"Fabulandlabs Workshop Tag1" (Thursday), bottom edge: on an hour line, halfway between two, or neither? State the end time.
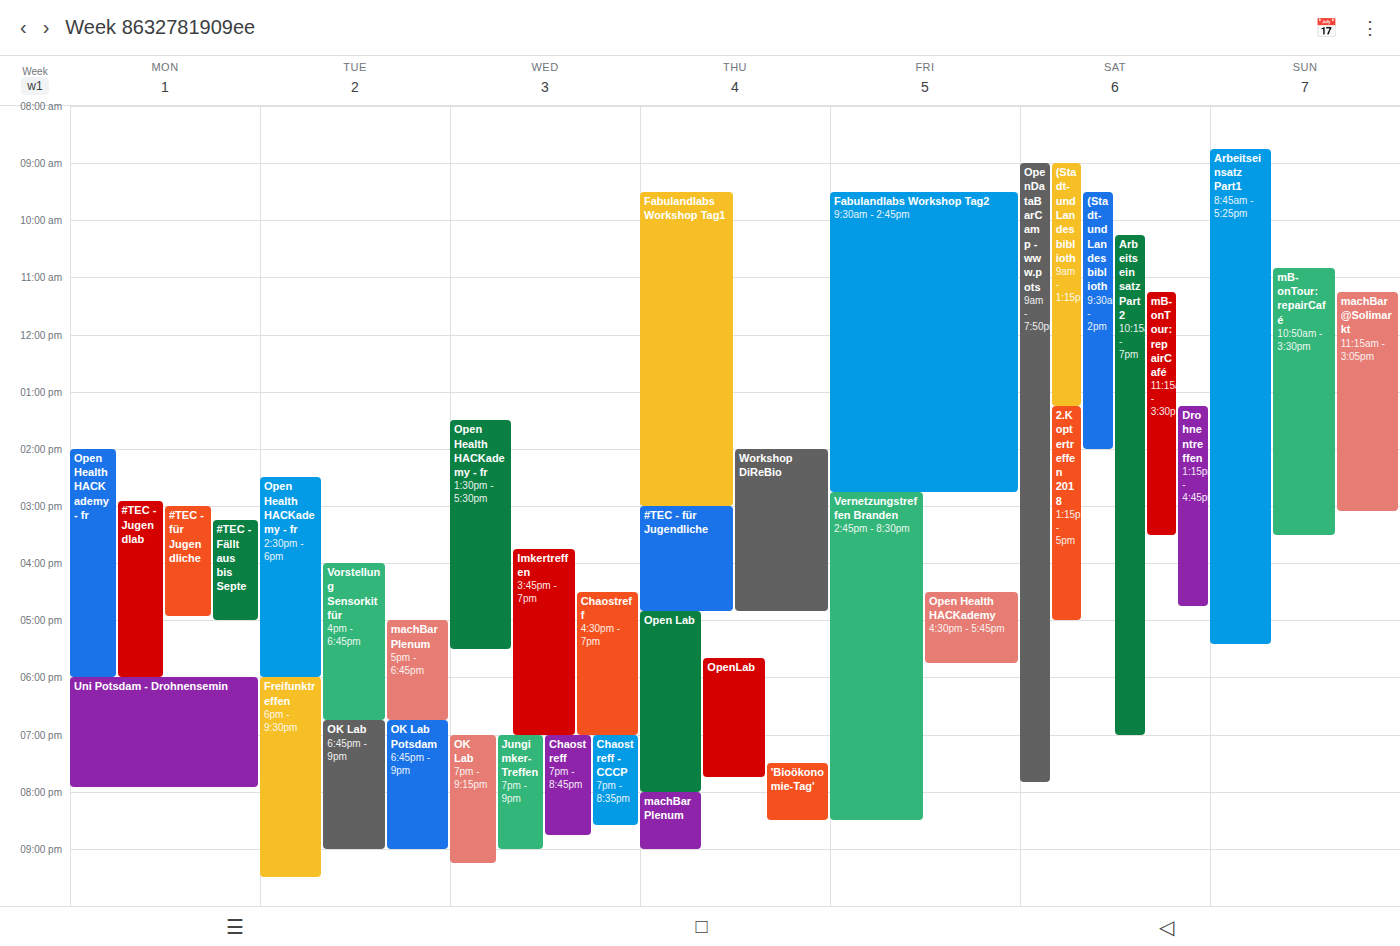
3:00 PM -- exactly on the 3 PM line.